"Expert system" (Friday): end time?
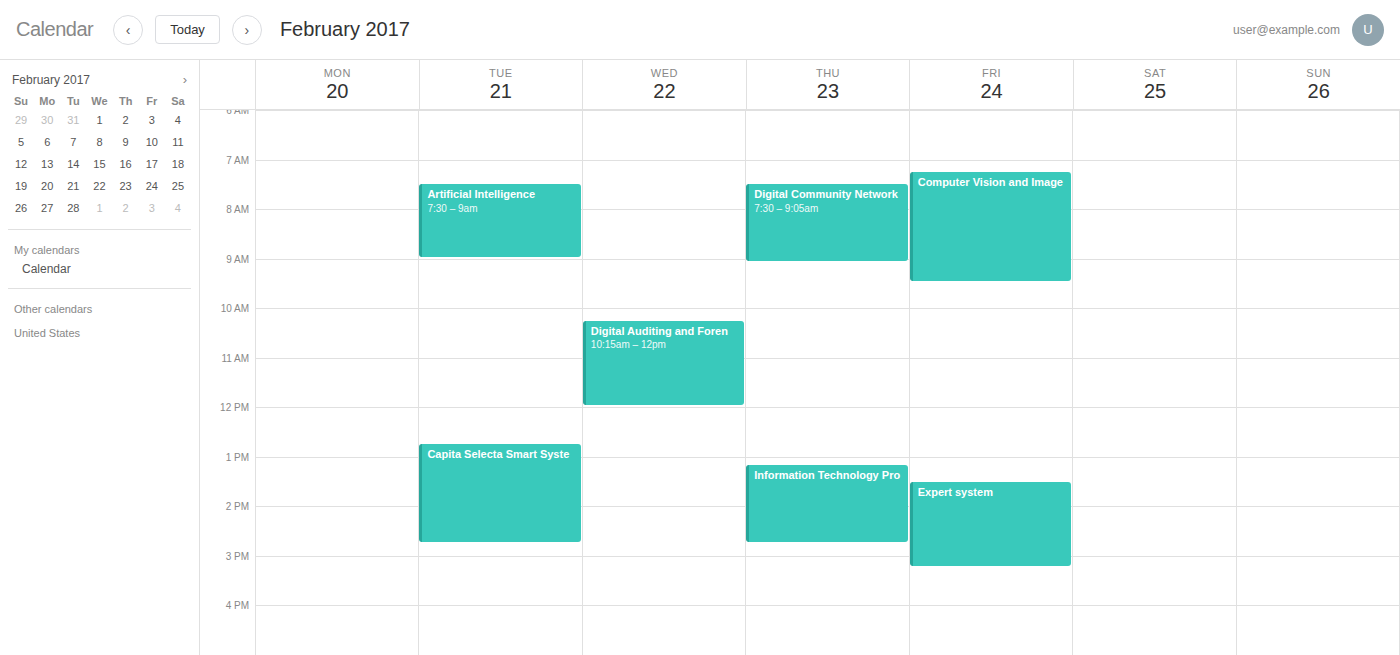
3:15 PM